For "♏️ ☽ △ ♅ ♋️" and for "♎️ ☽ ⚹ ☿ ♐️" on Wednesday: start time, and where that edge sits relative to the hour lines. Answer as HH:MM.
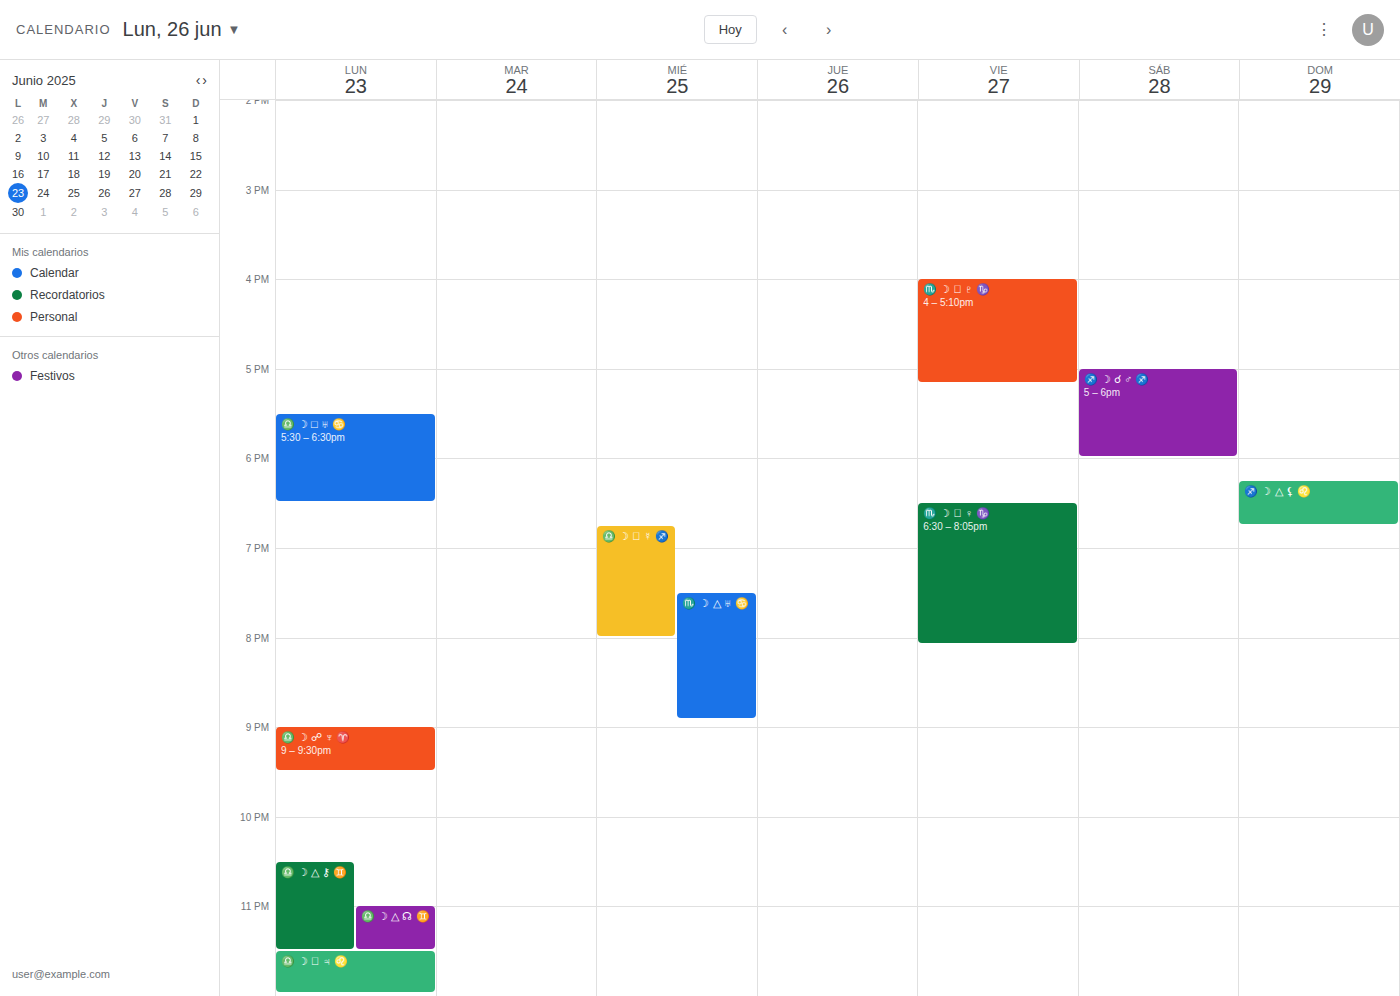
"♏️ ☽ △ ♅ ♋️": 19:30, halfway between the 19:00 and 20:00 lines. "♎️ ☽ ⚹ ☿ ♐️": 18:45, neither: three quarters of the way from the 18:00 line to the 19:00 line.